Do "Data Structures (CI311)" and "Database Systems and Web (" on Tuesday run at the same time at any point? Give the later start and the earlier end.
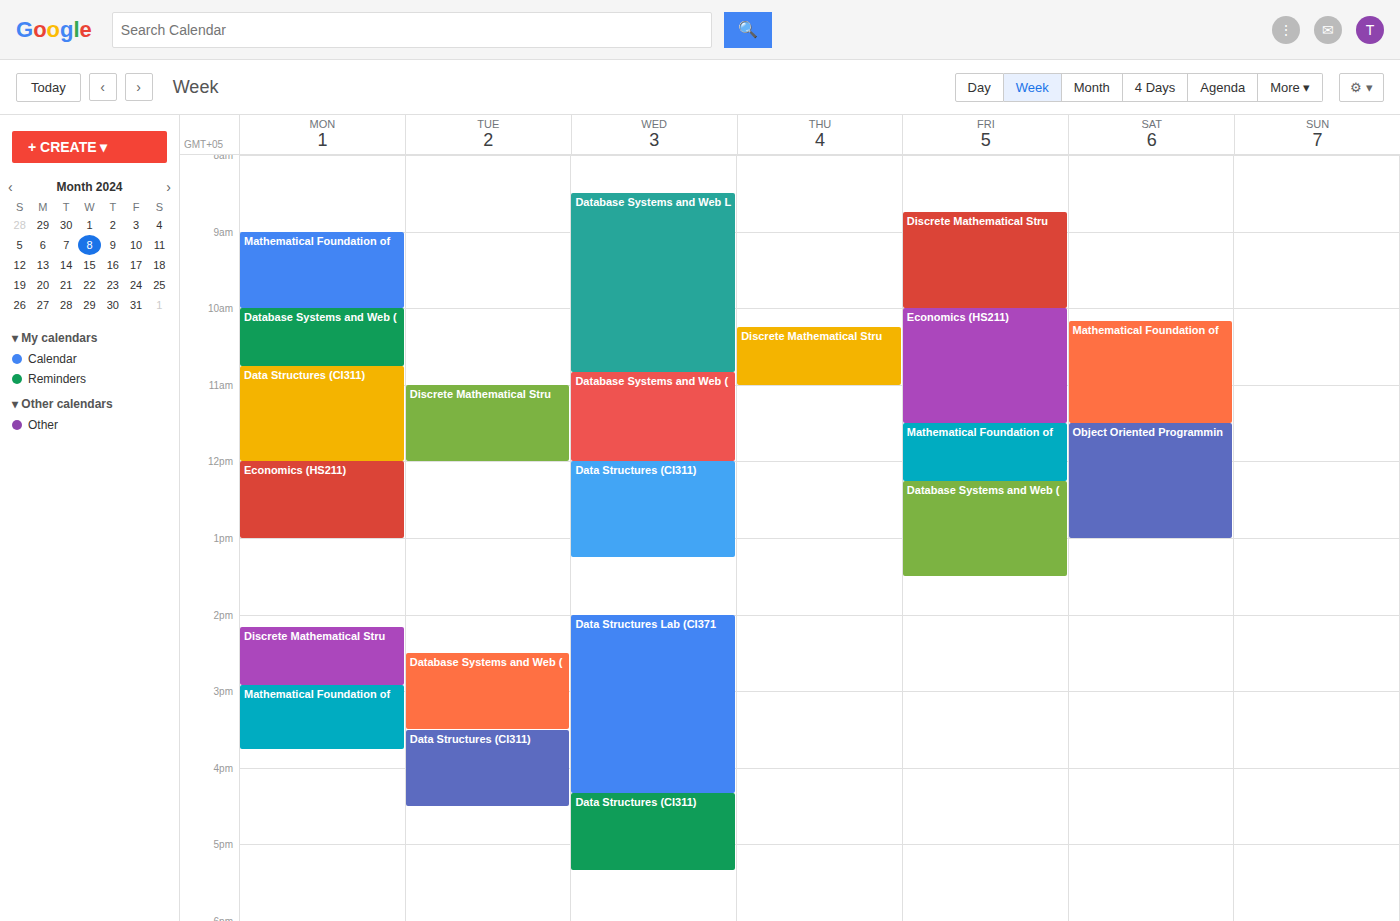
"Database Systems and Web (" ends at 3:30 PM, exactly when "Data Structures (CI311)" starts -- they touch but do not overlap.